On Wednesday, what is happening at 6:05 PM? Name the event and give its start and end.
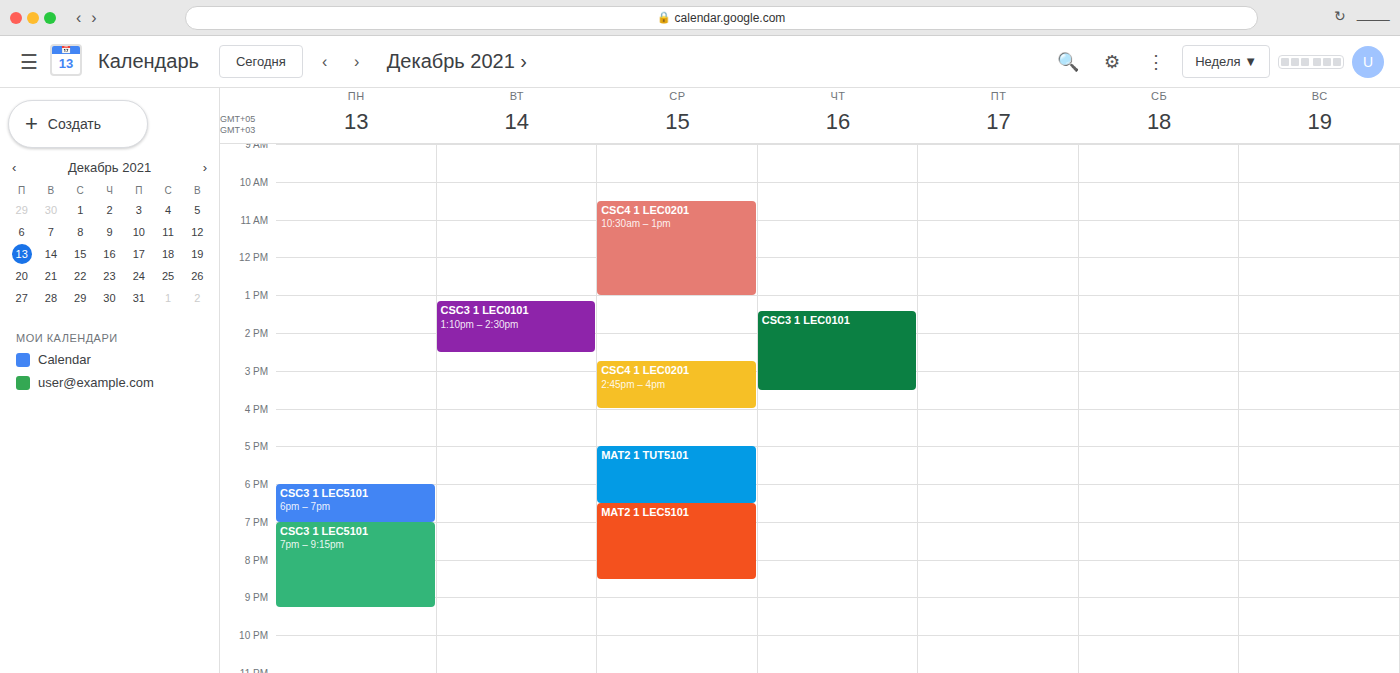
"MAT2 1 TUT5101", 5:00 PM to 6:30 PM